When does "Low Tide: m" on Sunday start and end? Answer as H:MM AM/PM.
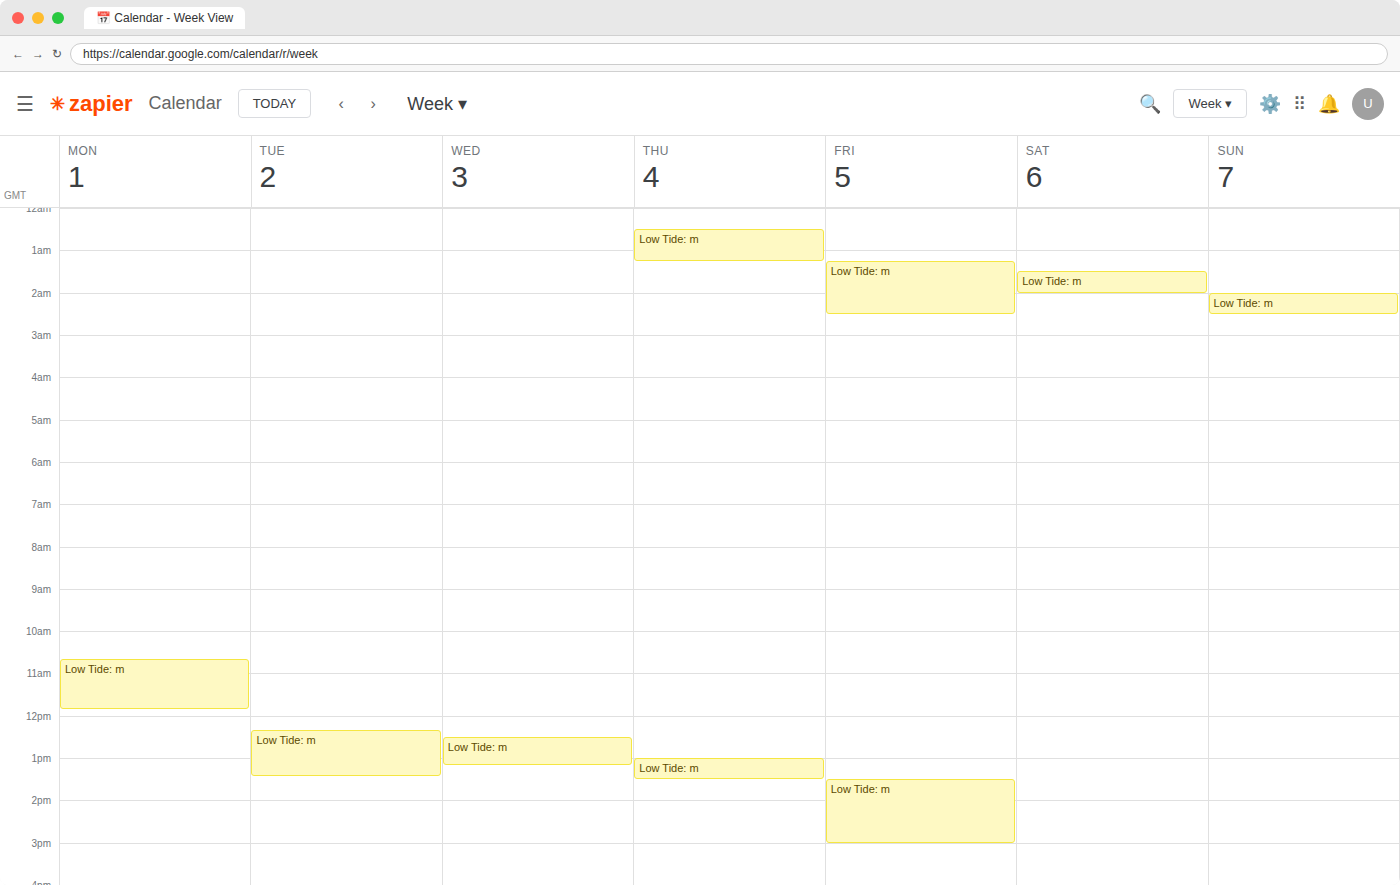
2:00 AM to 2:30 AM